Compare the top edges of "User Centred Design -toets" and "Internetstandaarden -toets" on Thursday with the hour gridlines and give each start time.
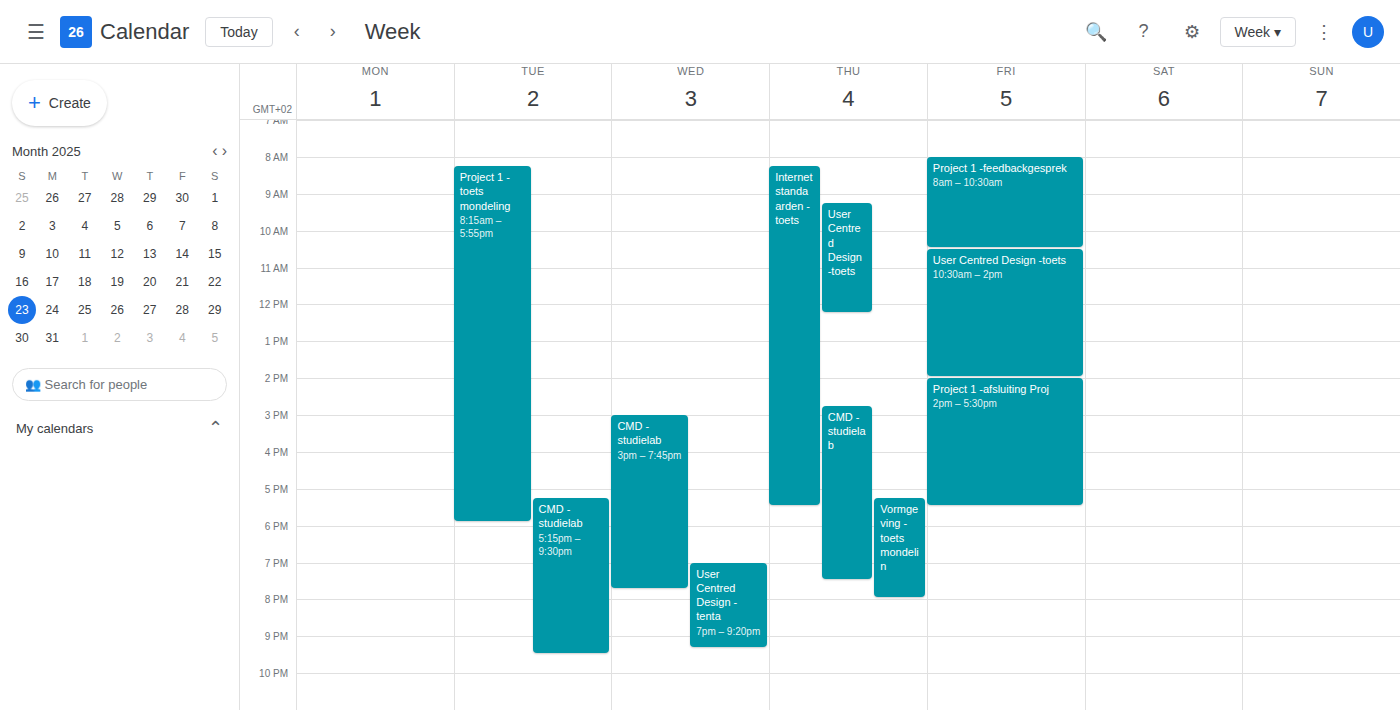
"User Centred Design -toets": 9:15 AM, neither: a quarter of the way from the 9 AM line to the 10 AM line. "Internetstandaarden -toets": 8:15 AM, neither: a quarter of the way from the 8 AM line to the 9 AM line.